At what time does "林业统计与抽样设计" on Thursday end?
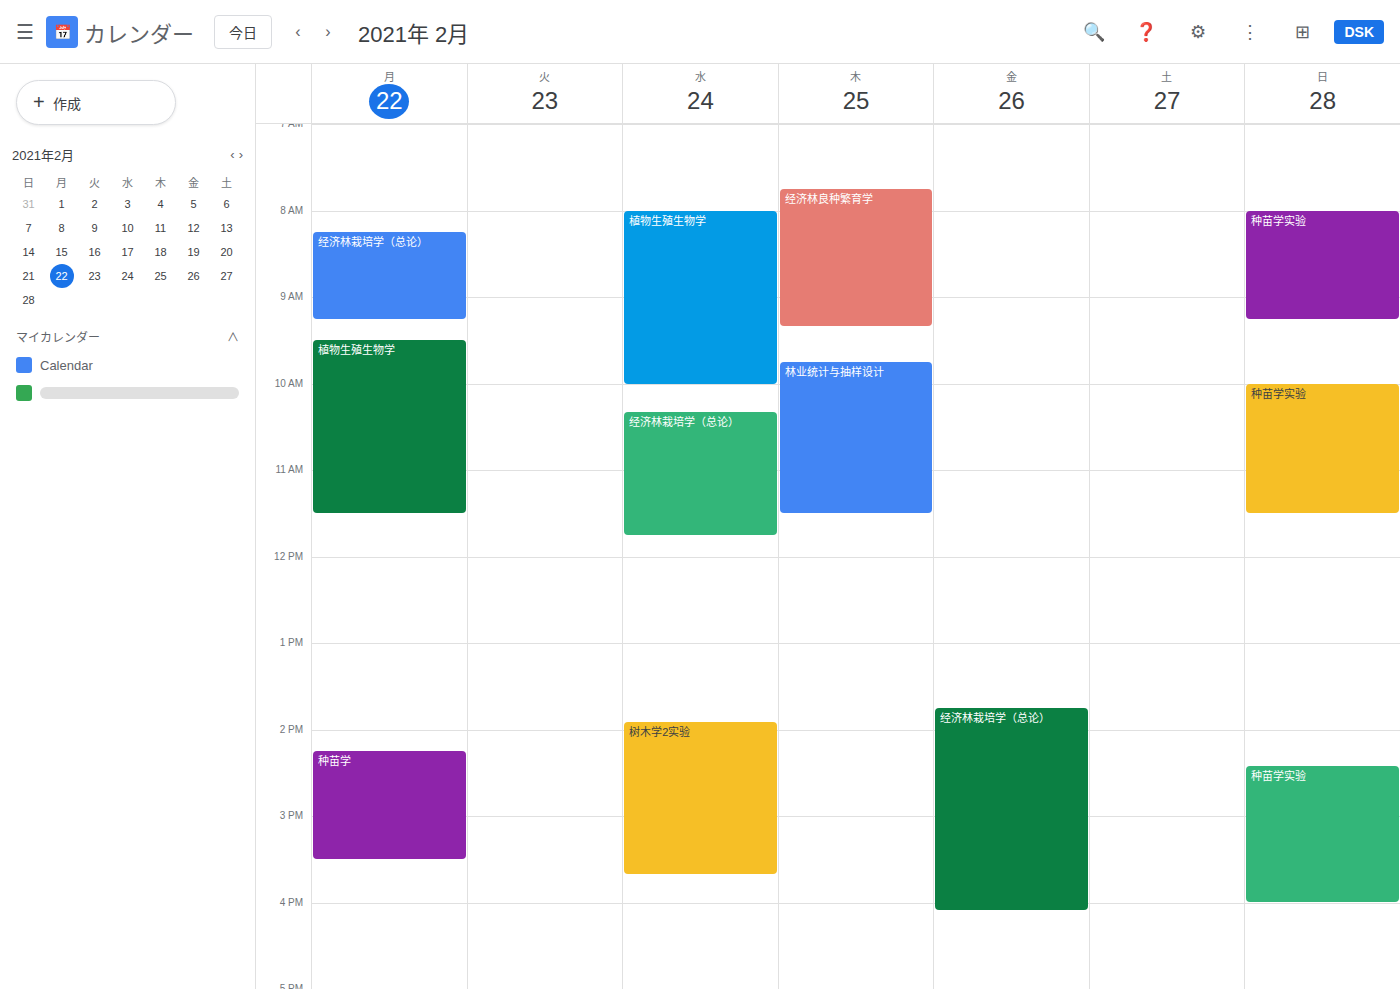
11:30 AM